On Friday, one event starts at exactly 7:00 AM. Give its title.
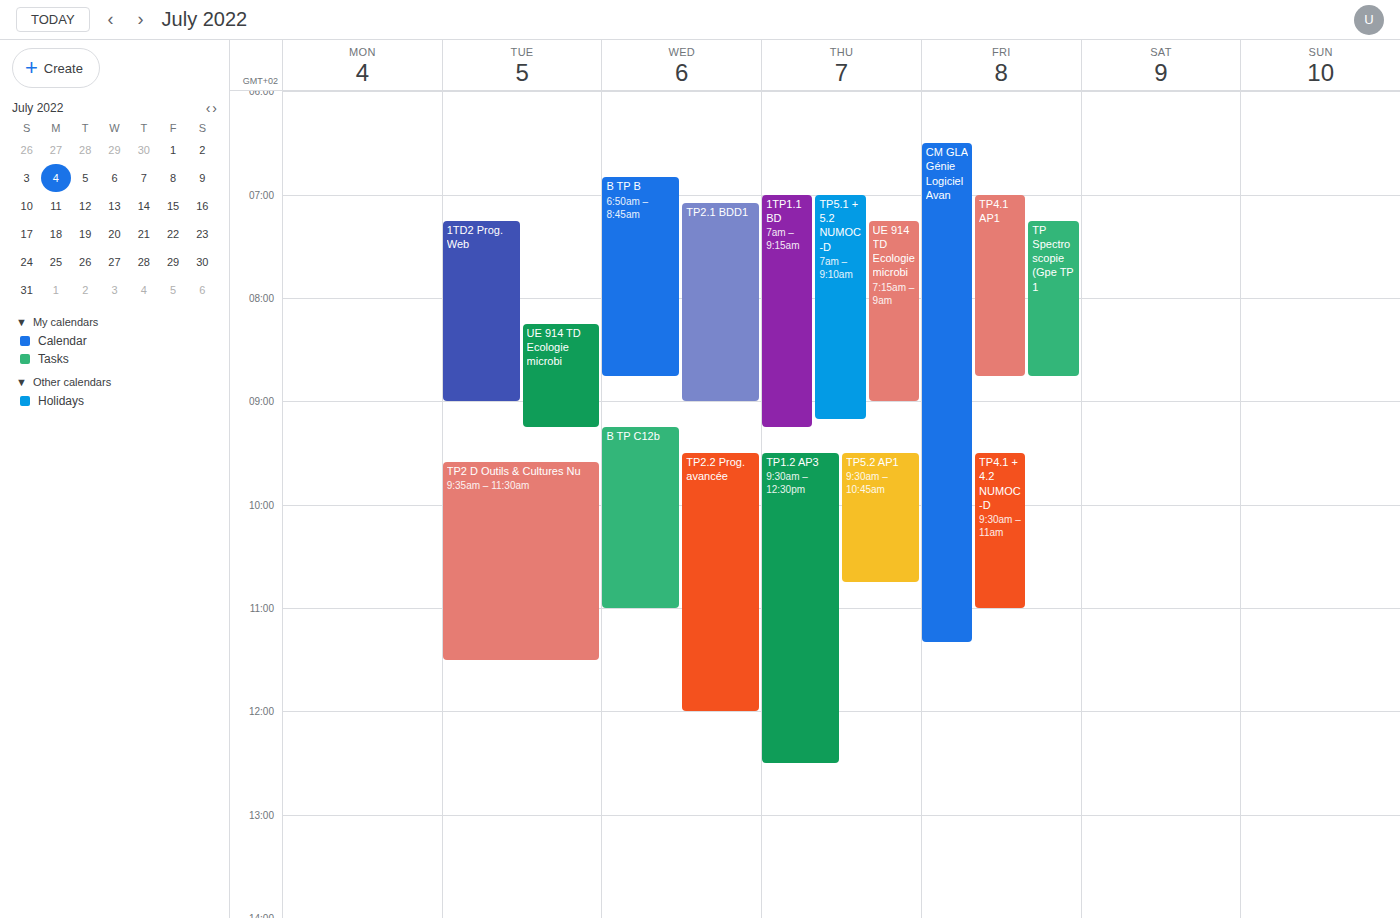
"TP4.1 AP1"